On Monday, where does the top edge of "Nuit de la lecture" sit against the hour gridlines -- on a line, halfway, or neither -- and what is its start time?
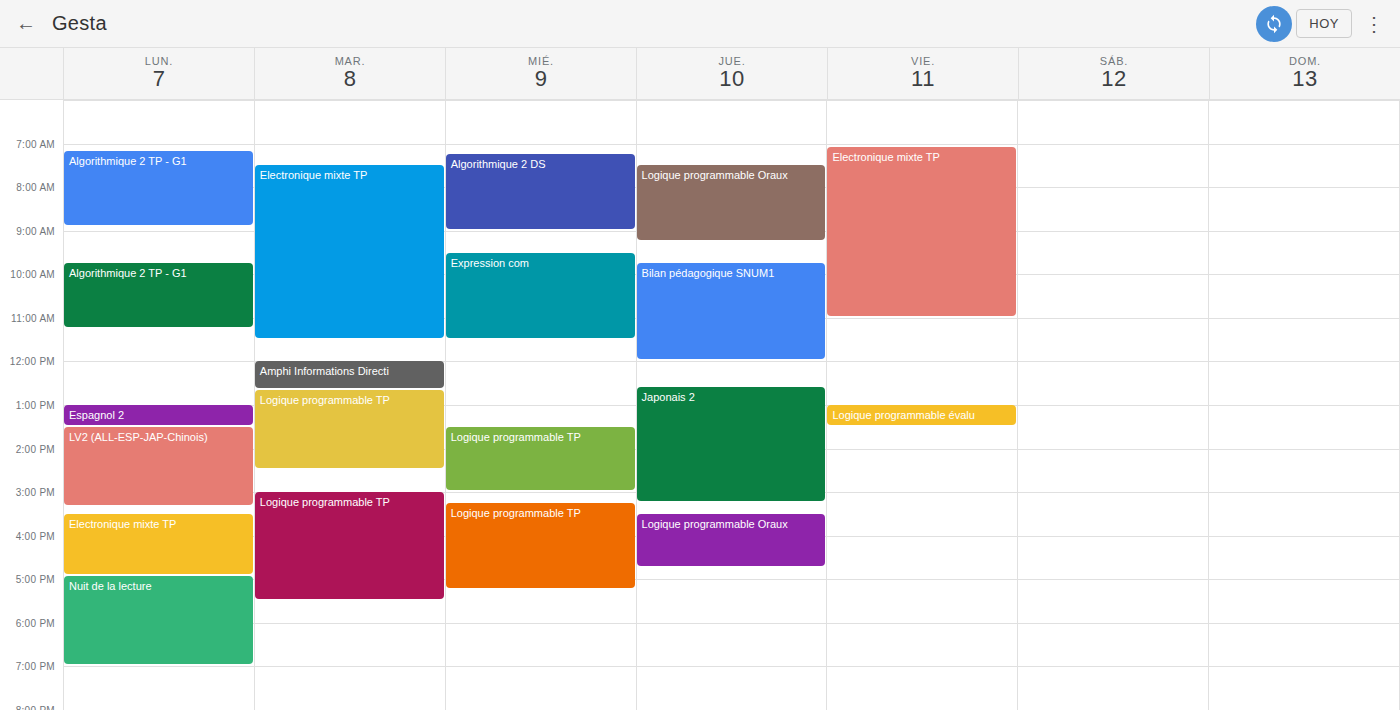
16:55 -- neither: 55 minutes below the 16:00 line and 5 minutes above the 17:00 line.